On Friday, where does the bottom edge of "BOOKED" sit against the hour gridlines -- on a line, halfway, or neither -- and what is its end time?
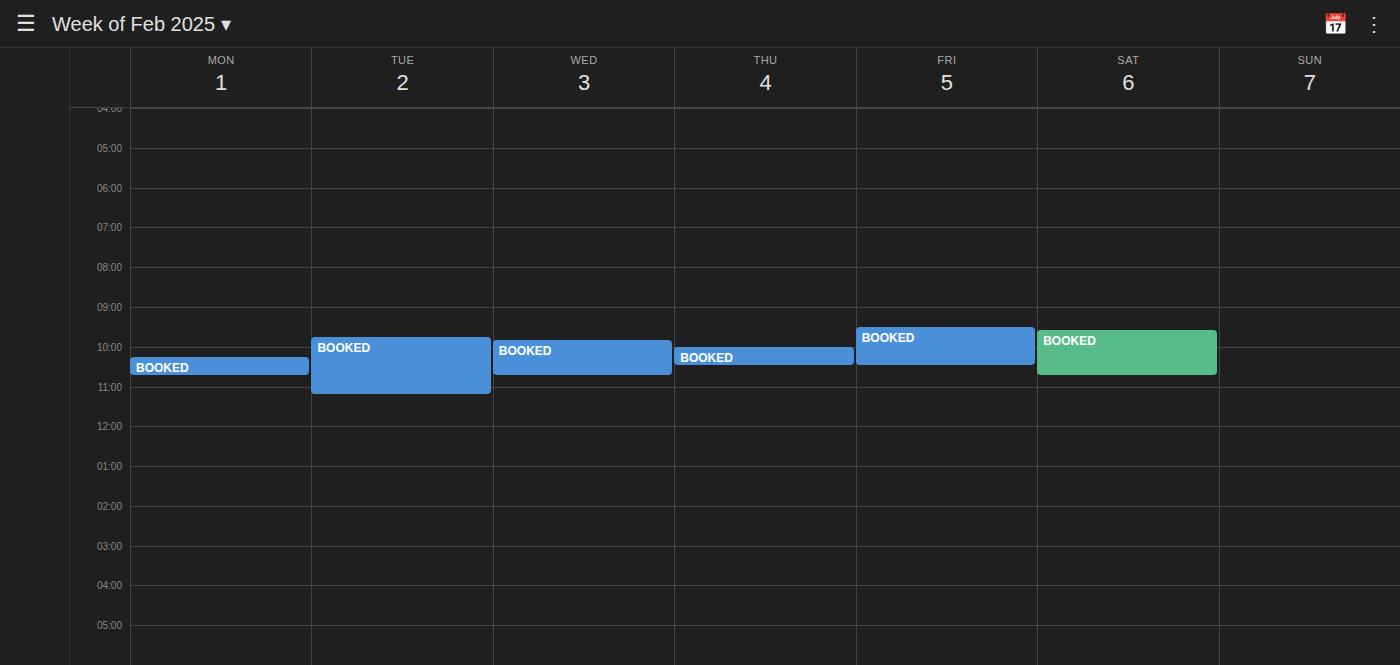
10:30 AM -- halfway between the 10 AM and 11 AM lines.